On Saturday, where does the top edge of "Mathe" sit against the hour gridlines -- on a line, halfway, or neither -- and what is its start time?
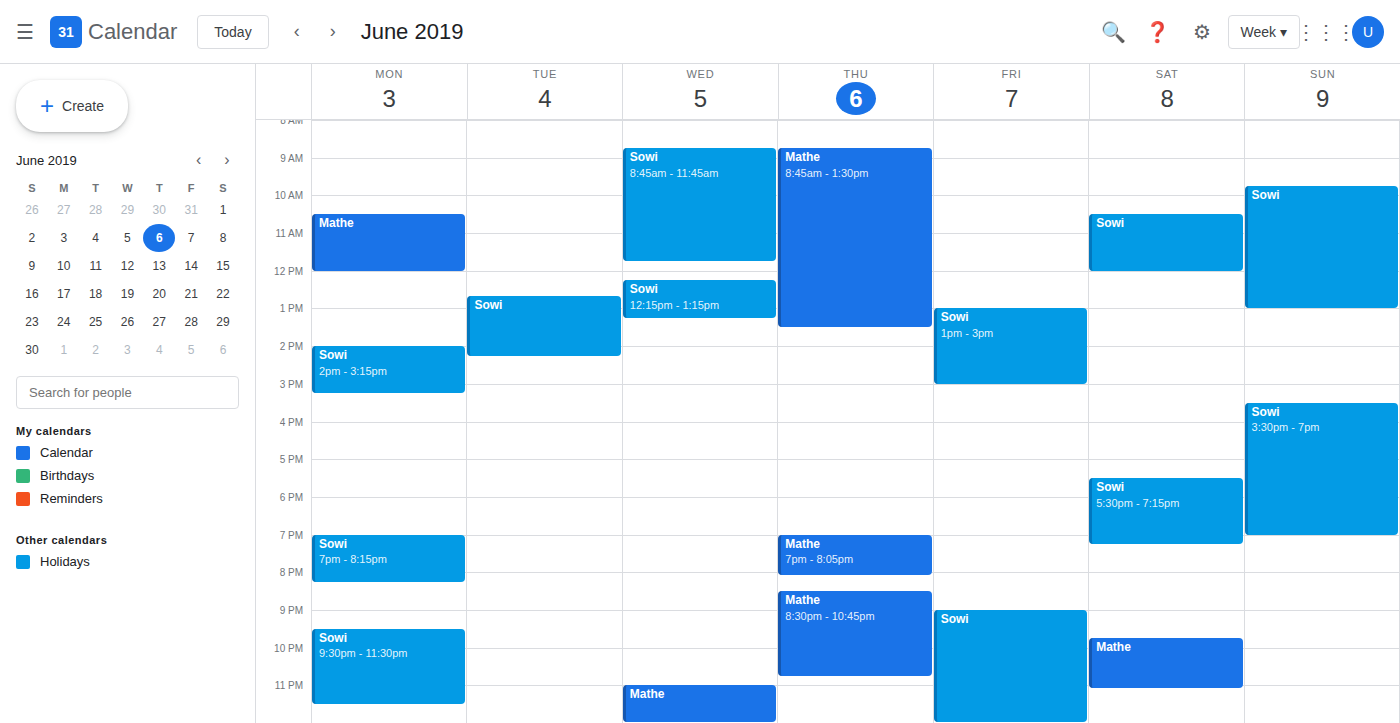
21:45 -- neither: three quarters of the way from the 21:00 line to the 22:00 line.